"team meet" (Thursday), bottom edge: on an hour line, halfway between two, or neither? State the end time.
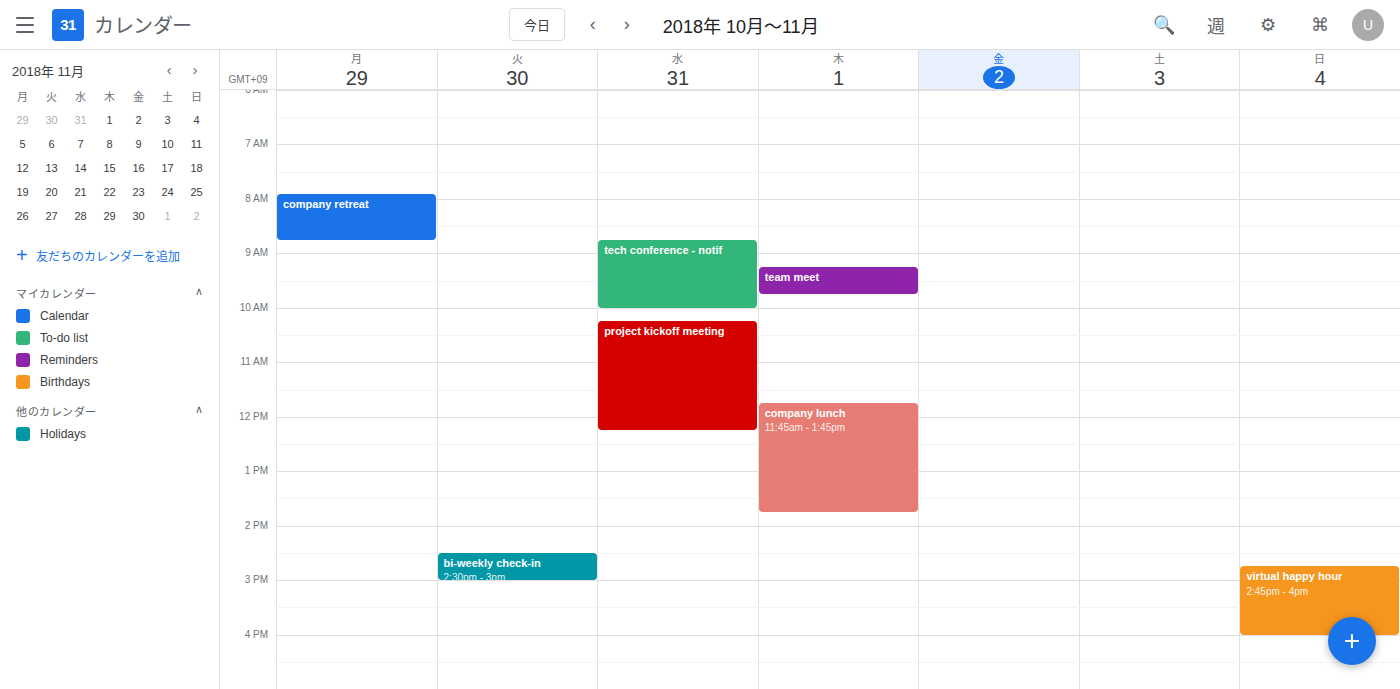
9:45 AM -- neither: three quarters of the way from the 9 AM line to the 10 AM line.